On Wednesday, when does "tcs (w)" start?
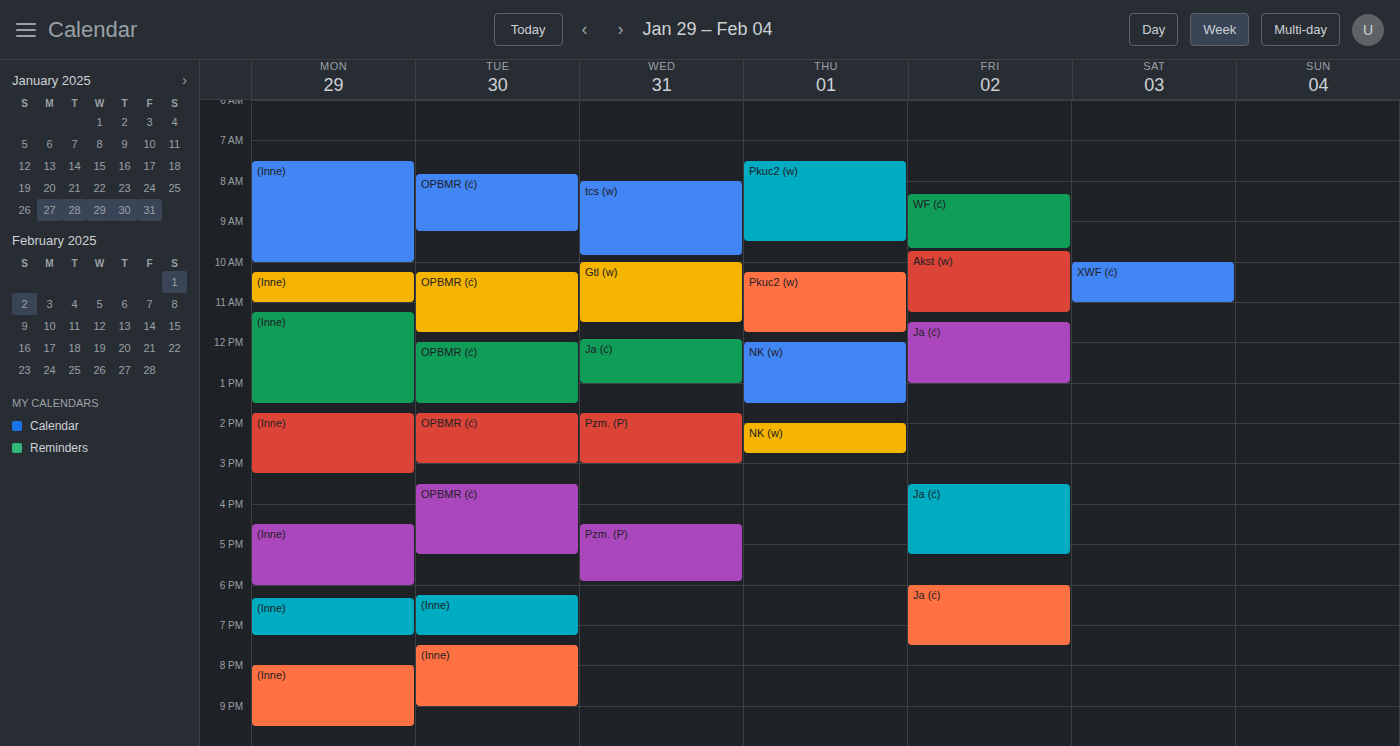
8:00 AM